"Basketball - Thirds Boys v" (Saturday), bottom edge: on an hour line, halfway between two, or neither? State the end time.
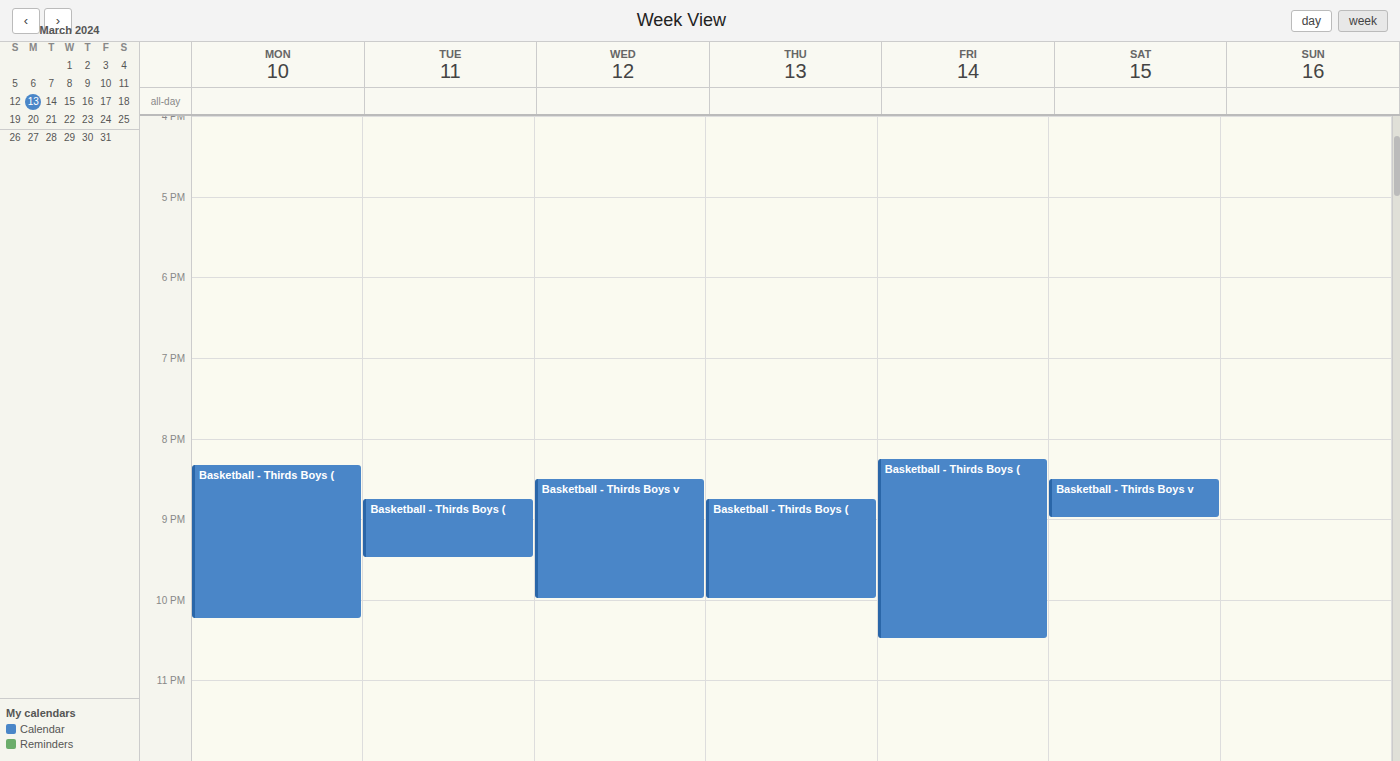
9:00 PM -- exactly on the 9 PM line.